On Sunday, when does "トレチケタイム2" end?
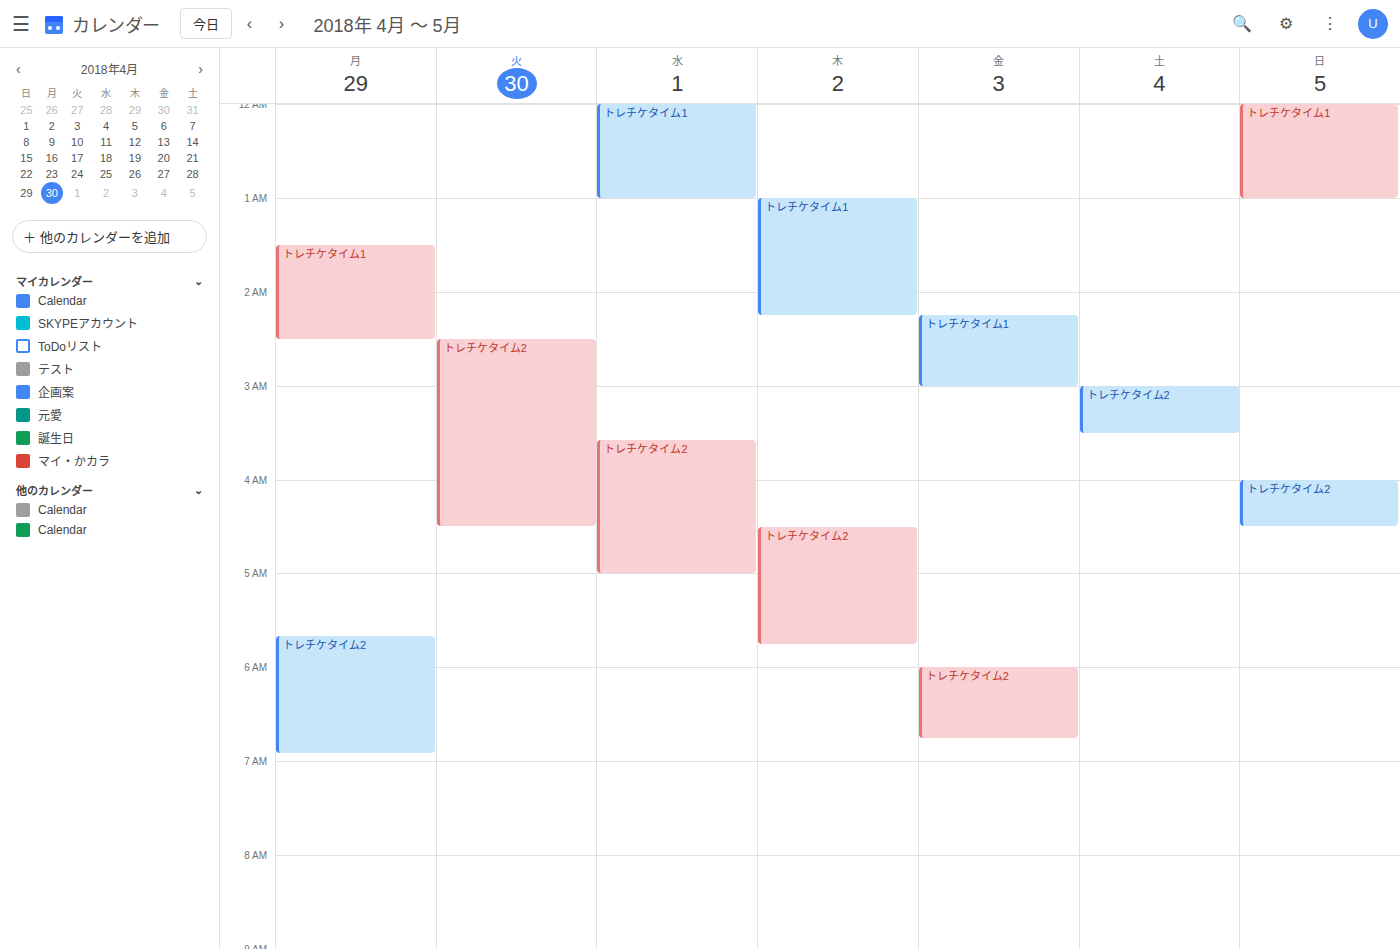
04:30